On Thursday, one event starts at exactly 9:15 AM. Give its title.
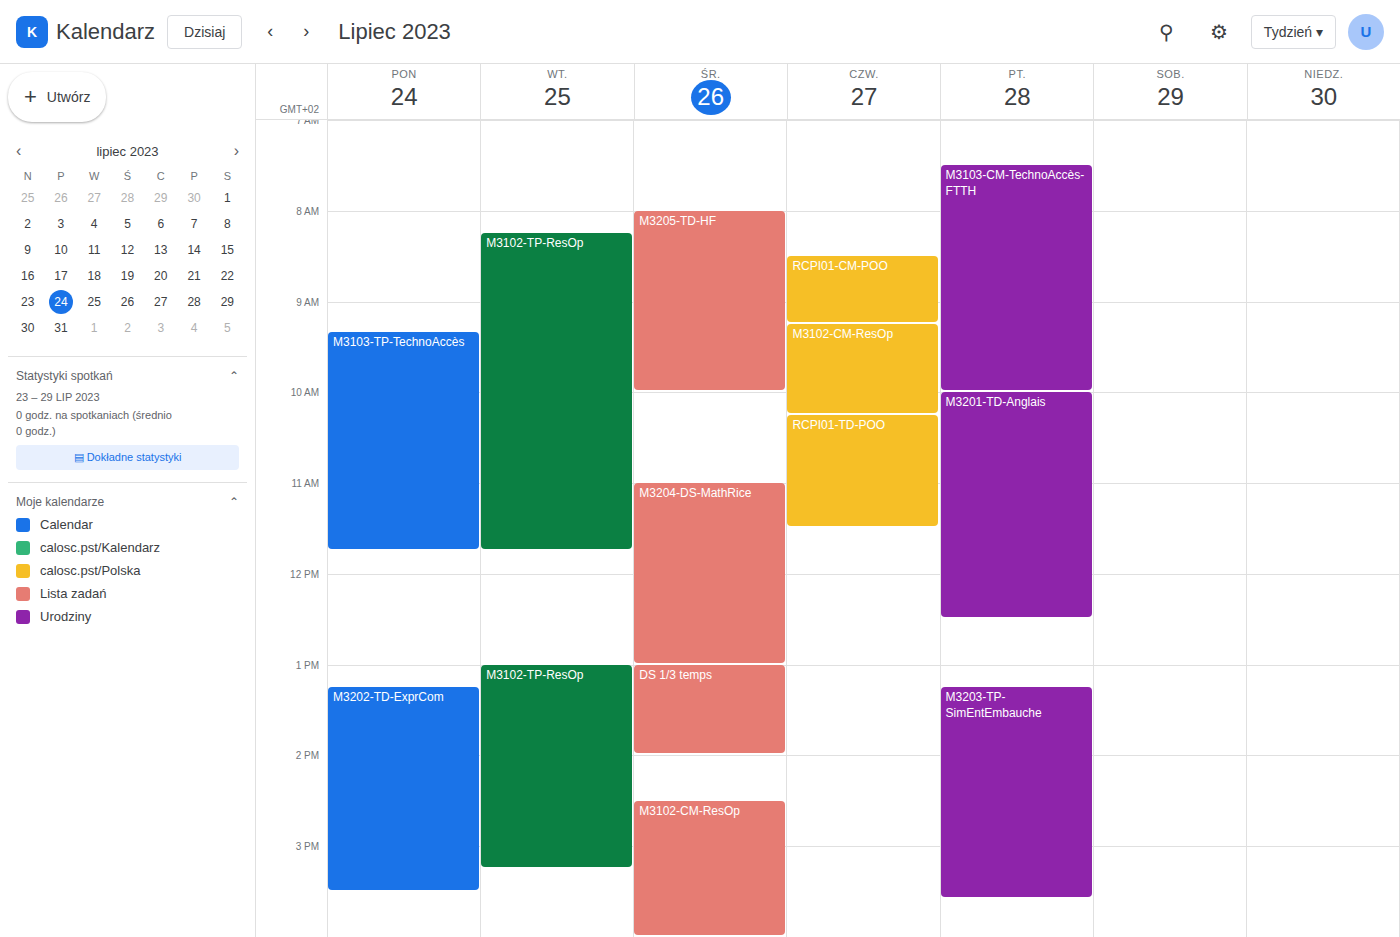
"M3102-CM-ResOp"